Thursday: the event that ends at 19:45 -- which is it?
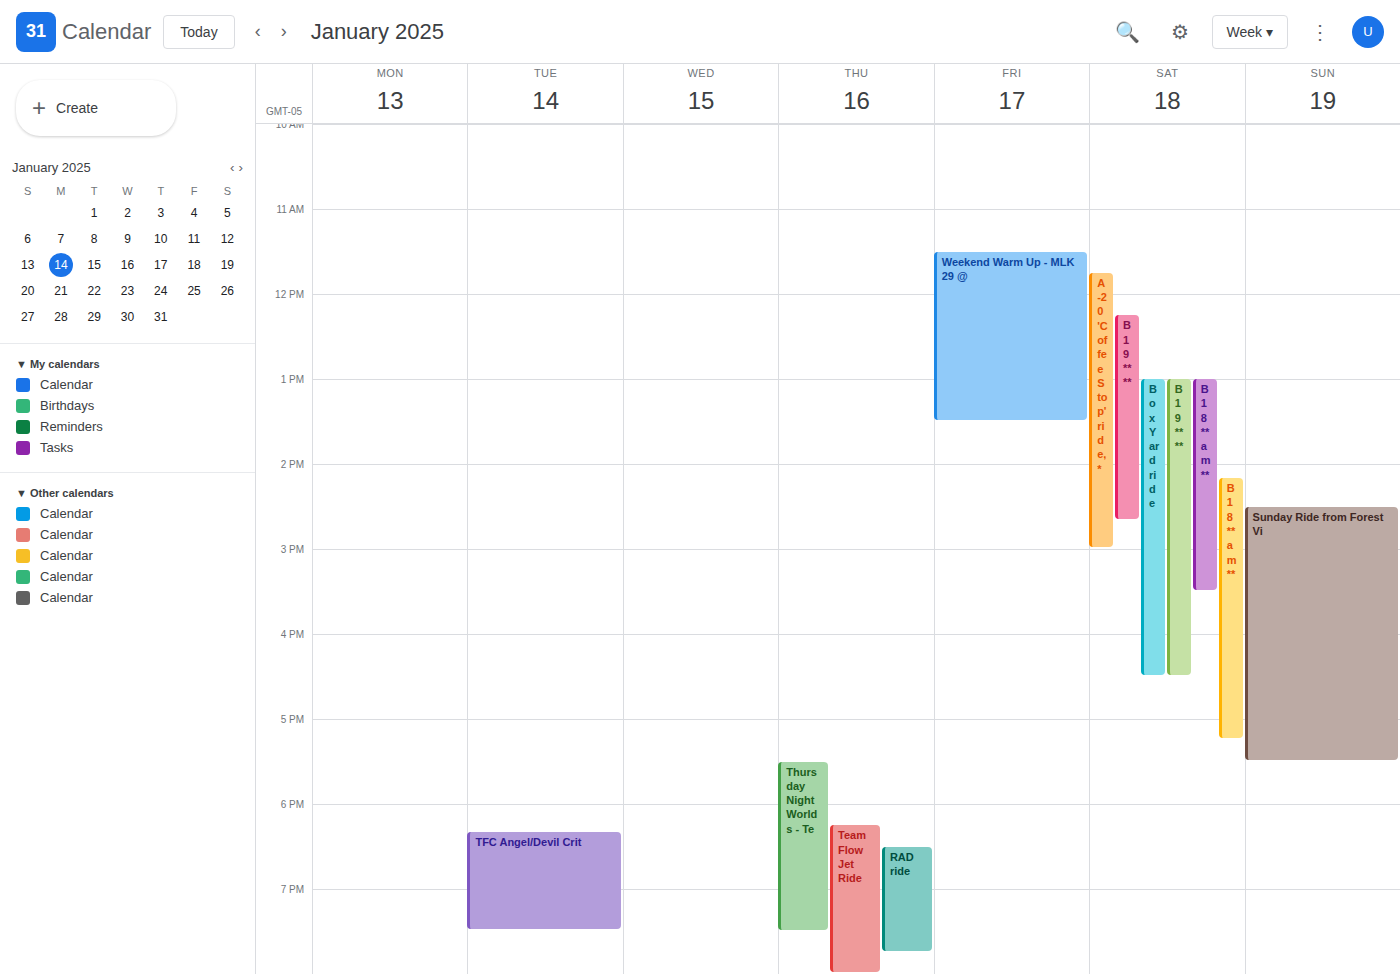
"RAD ride"